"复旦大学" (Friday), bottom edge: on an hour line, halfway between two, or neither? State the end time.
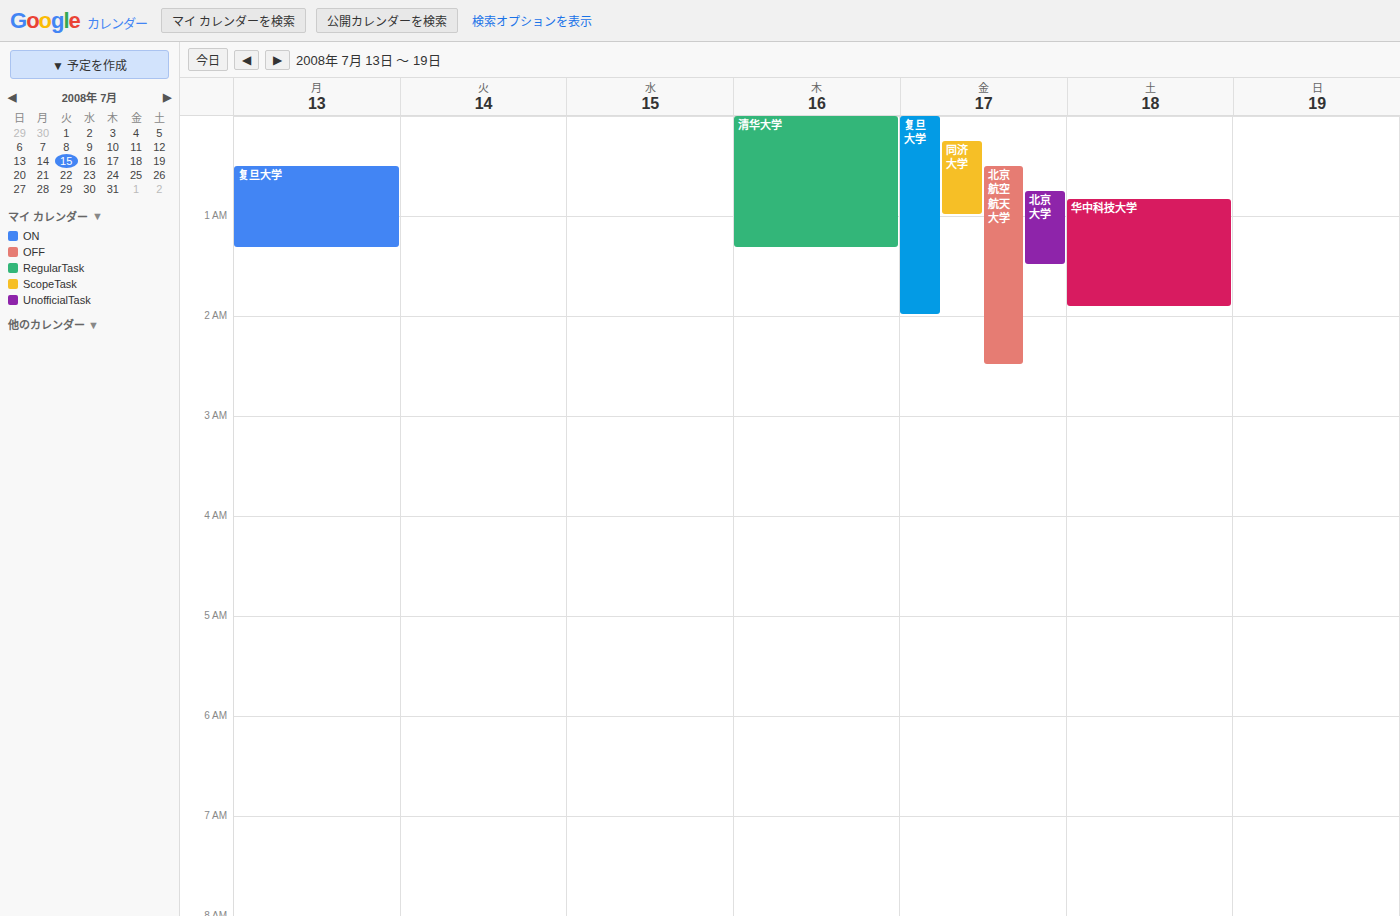
2:00 AM -- exactly on the 2 AM line.